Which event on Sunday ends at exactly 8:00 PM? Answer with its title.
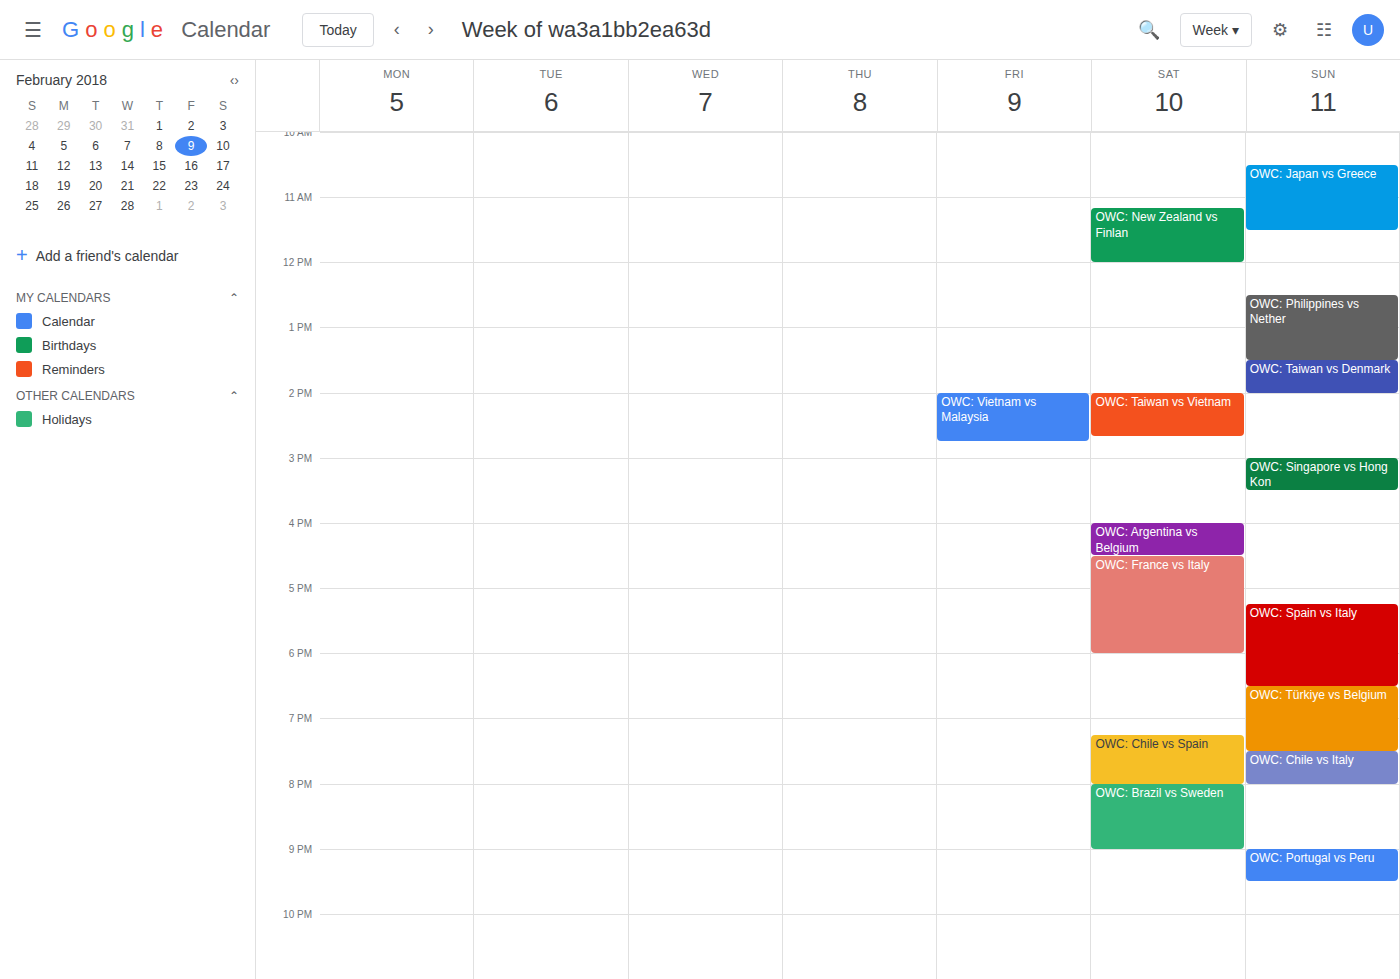
"OWC: Chile vs Italy"